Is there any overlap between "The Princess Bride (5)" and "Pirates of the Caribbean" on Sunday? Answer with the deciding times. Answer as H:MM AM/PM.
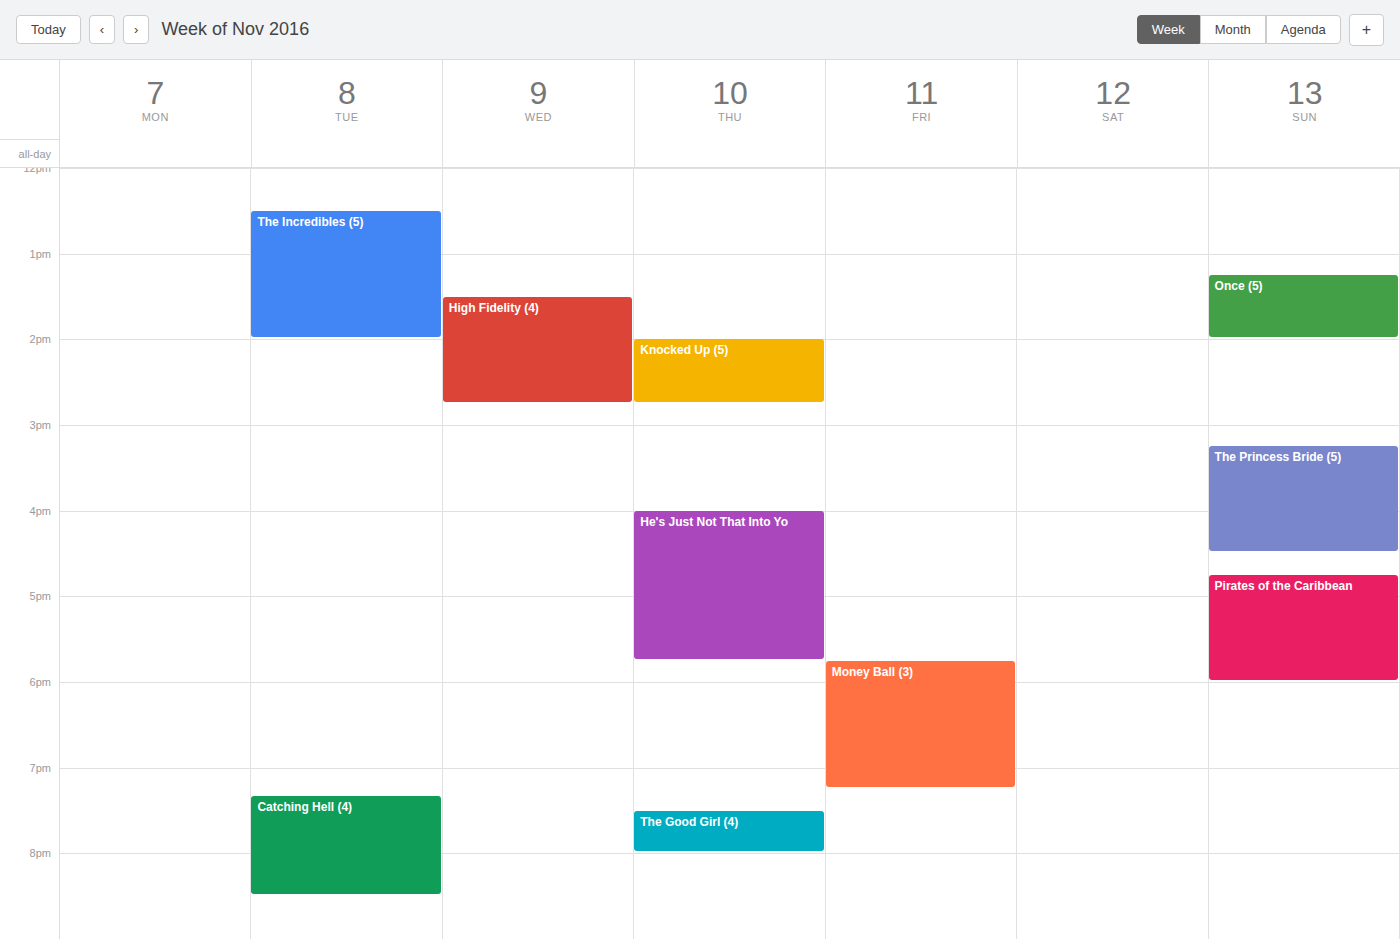
"The Princess Bride (5)" ends at 4:30 PM and "Pirates of the Caribbean" starts at 4:45 PM -- no overlap.